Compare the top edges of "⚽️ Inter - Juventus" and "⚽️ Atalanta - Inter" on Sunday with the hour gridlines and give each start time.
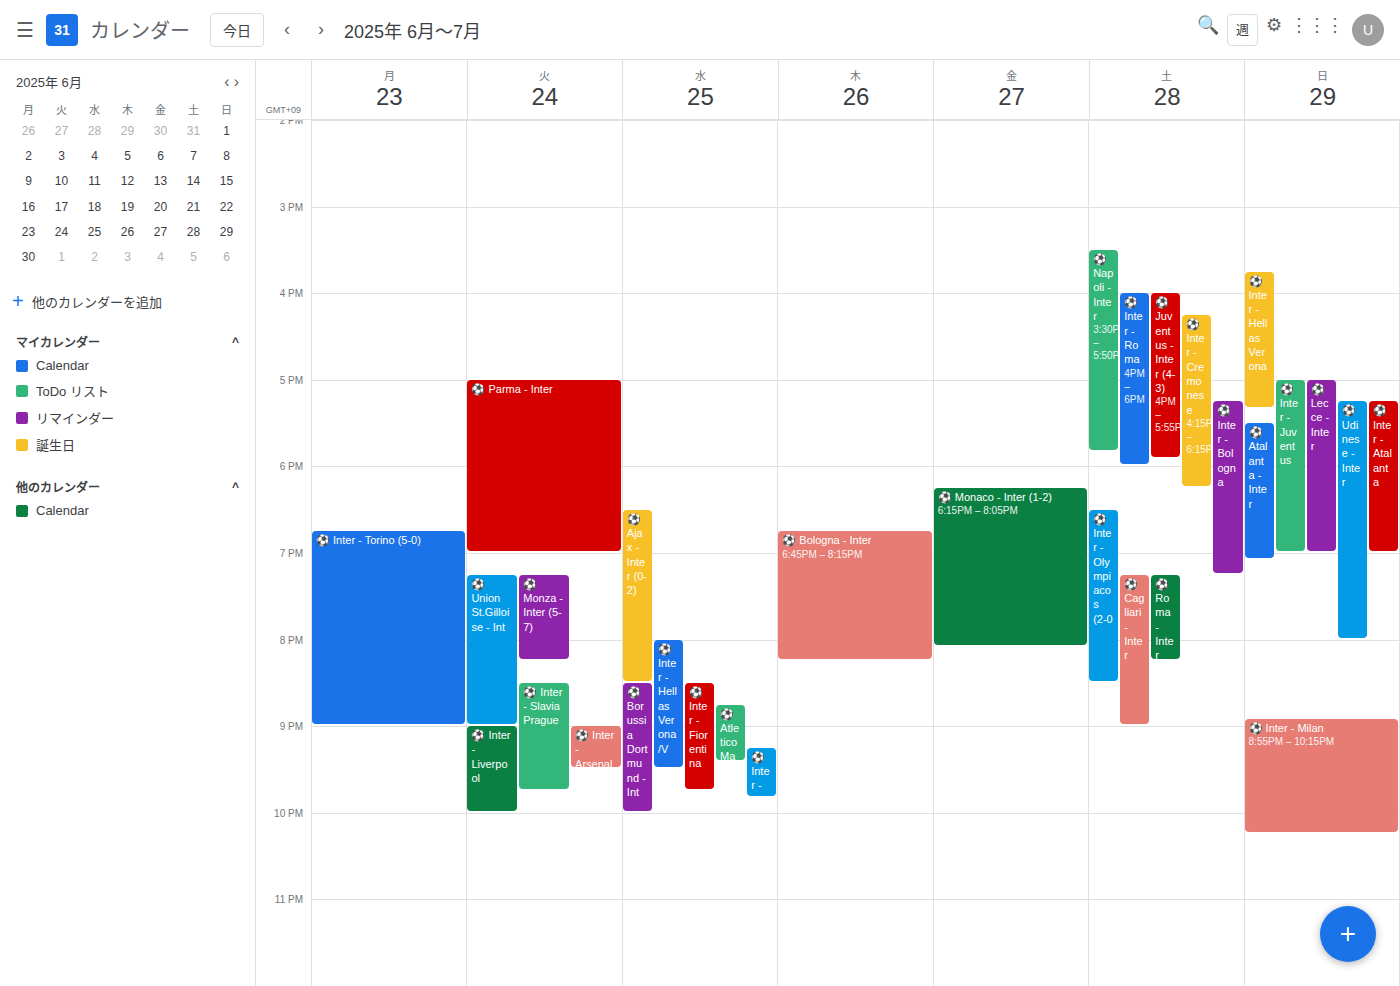
"⚽️ Inter - Juventus": 5:00 PM, exactly on the 5 PM line. "⚽️ Atalanta - Inter": 5:30 PM, halfway between the 5 PM and 6 PM lines.